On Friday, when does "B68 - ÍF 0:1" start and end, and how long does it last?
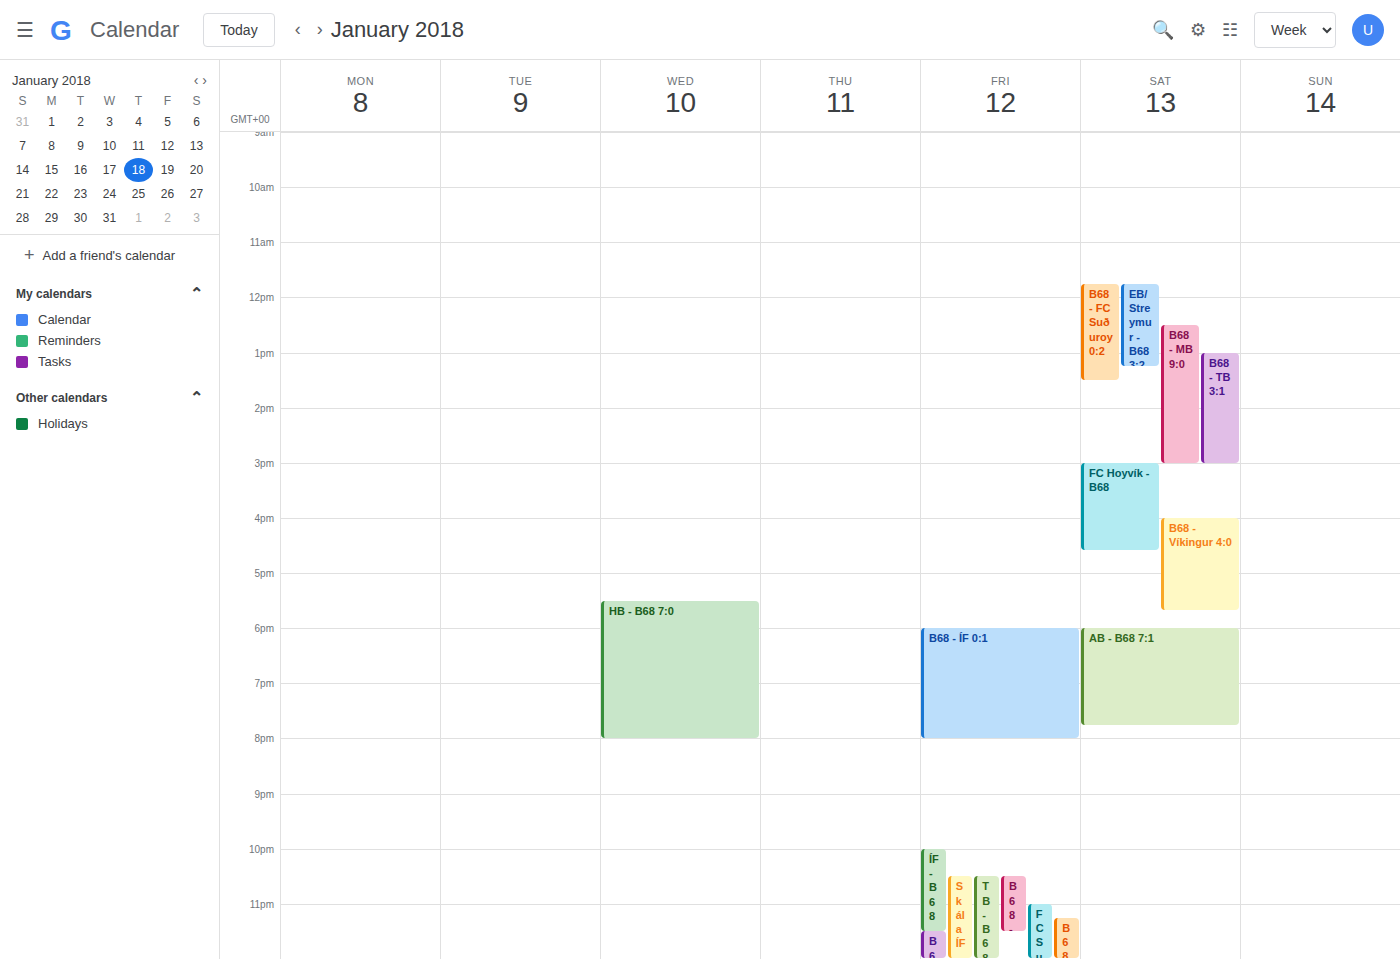
18:00 to 20:00, 2 hours